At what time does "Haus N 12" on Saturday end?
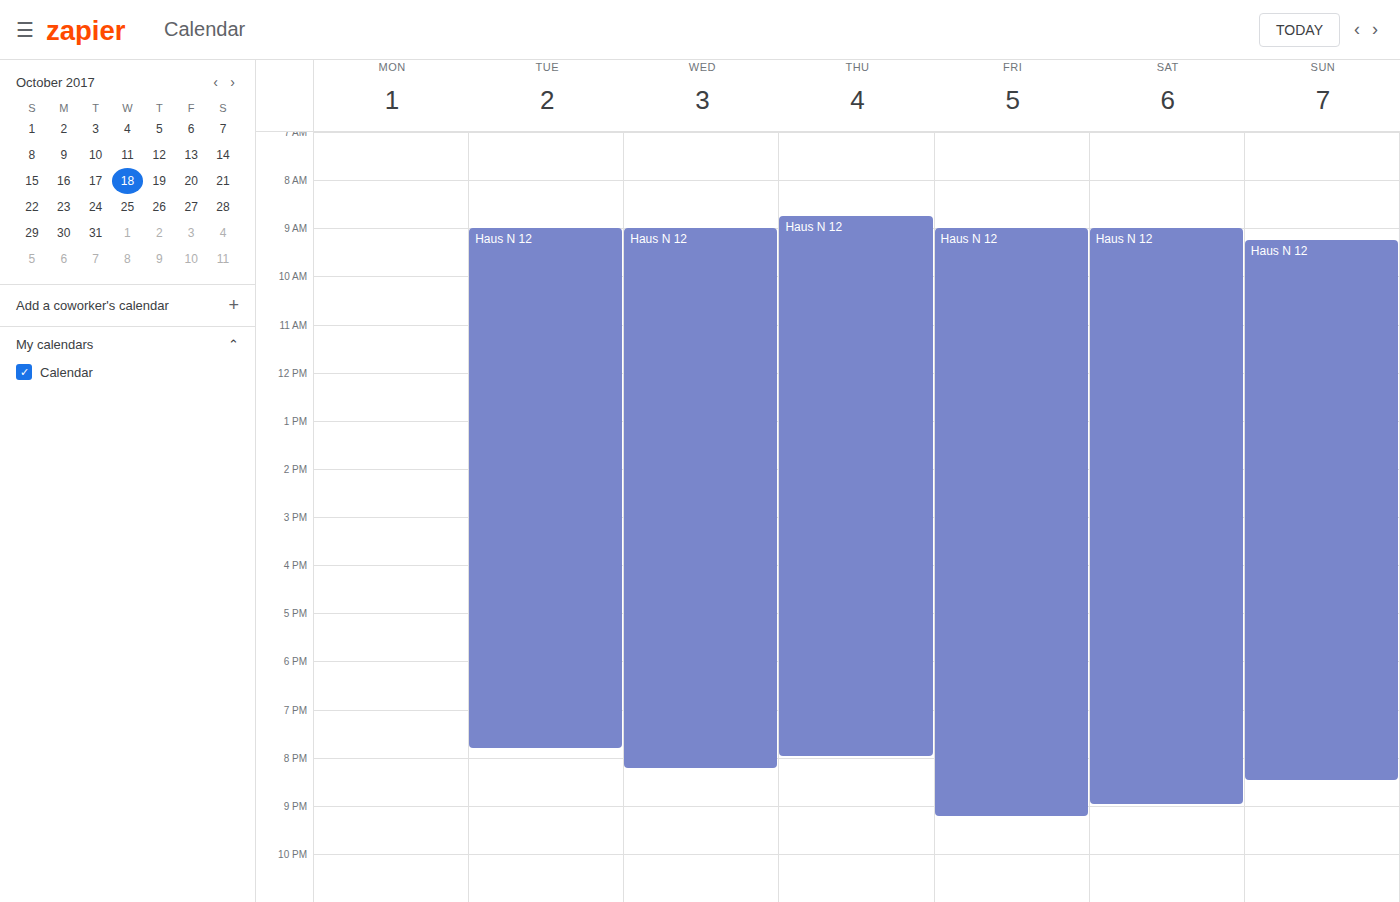
9:00 PM